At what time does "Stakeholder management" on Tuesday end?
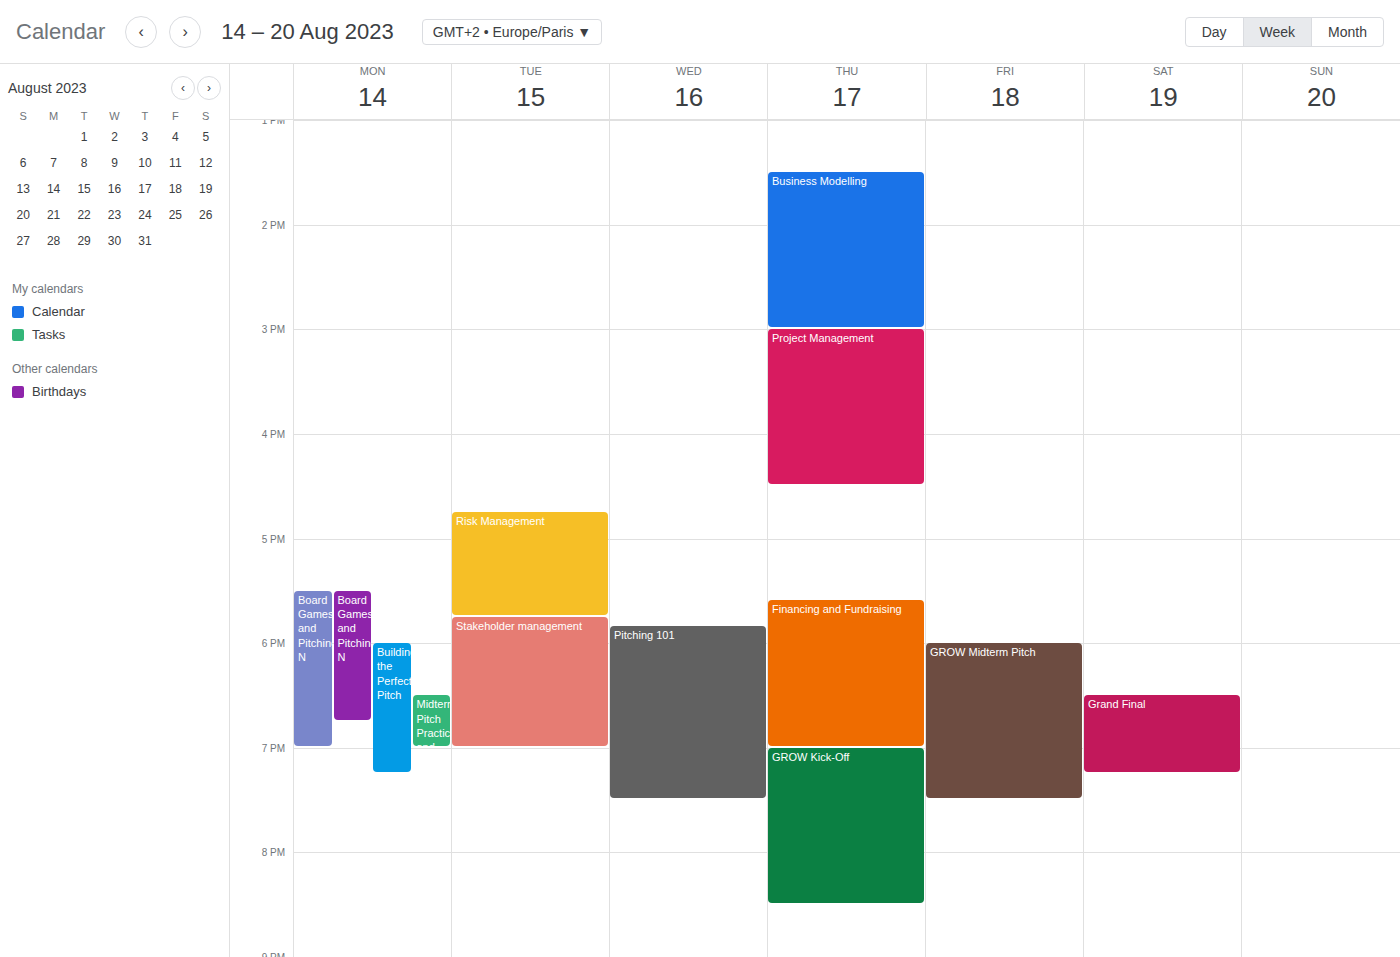
7:00 PM